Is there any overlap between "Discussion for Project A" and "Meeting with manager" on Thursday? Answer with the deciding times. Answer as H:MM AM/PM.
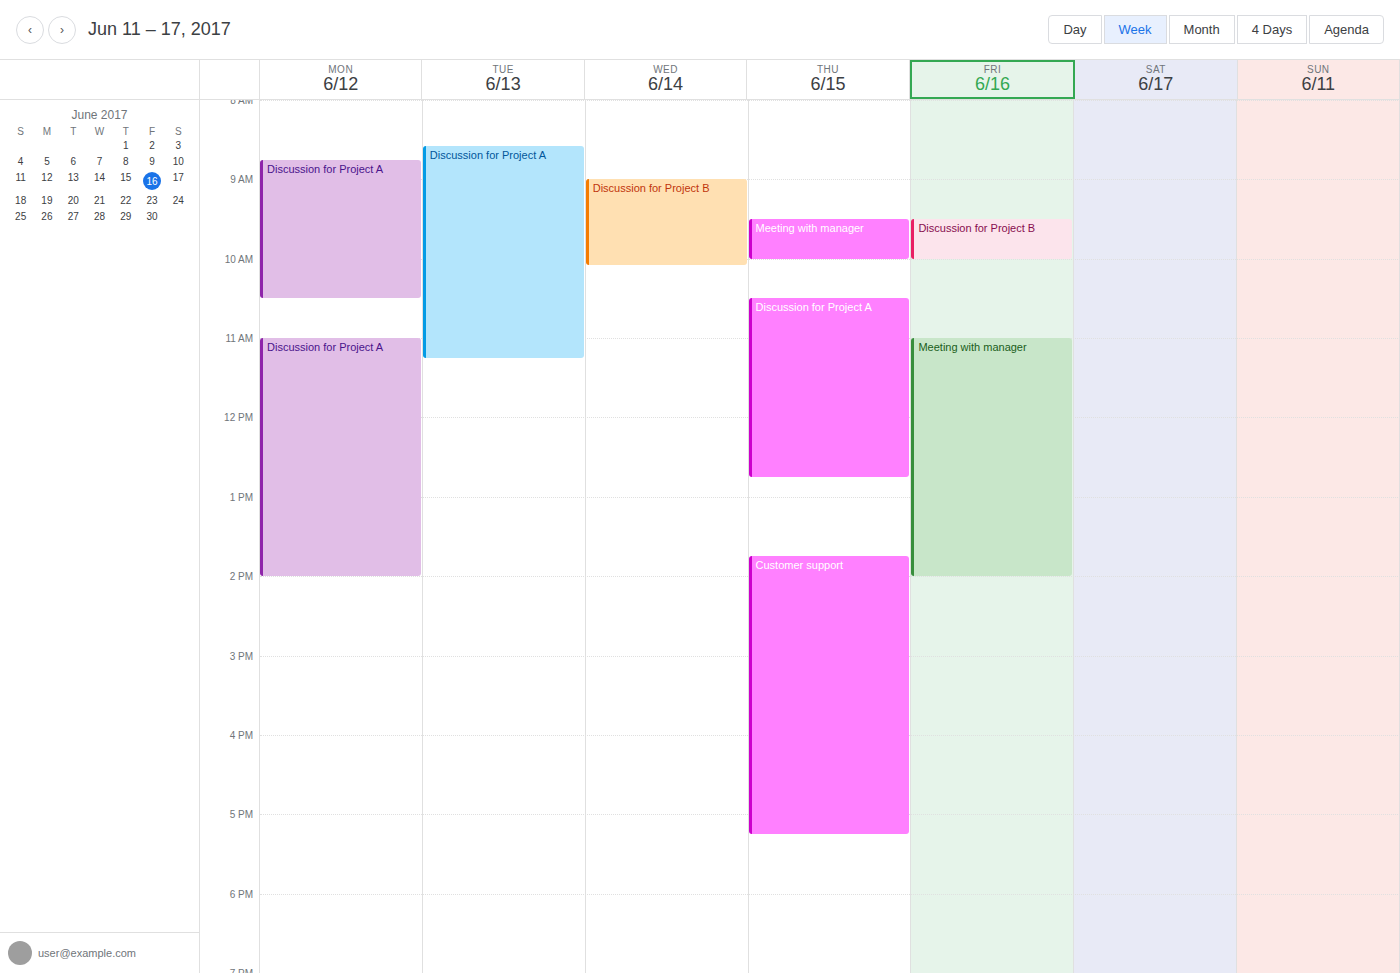
"Meeting with manager" ends at 10:00 AM and "Discussion for Project A" starts at 10:30 AM -- no overlap.